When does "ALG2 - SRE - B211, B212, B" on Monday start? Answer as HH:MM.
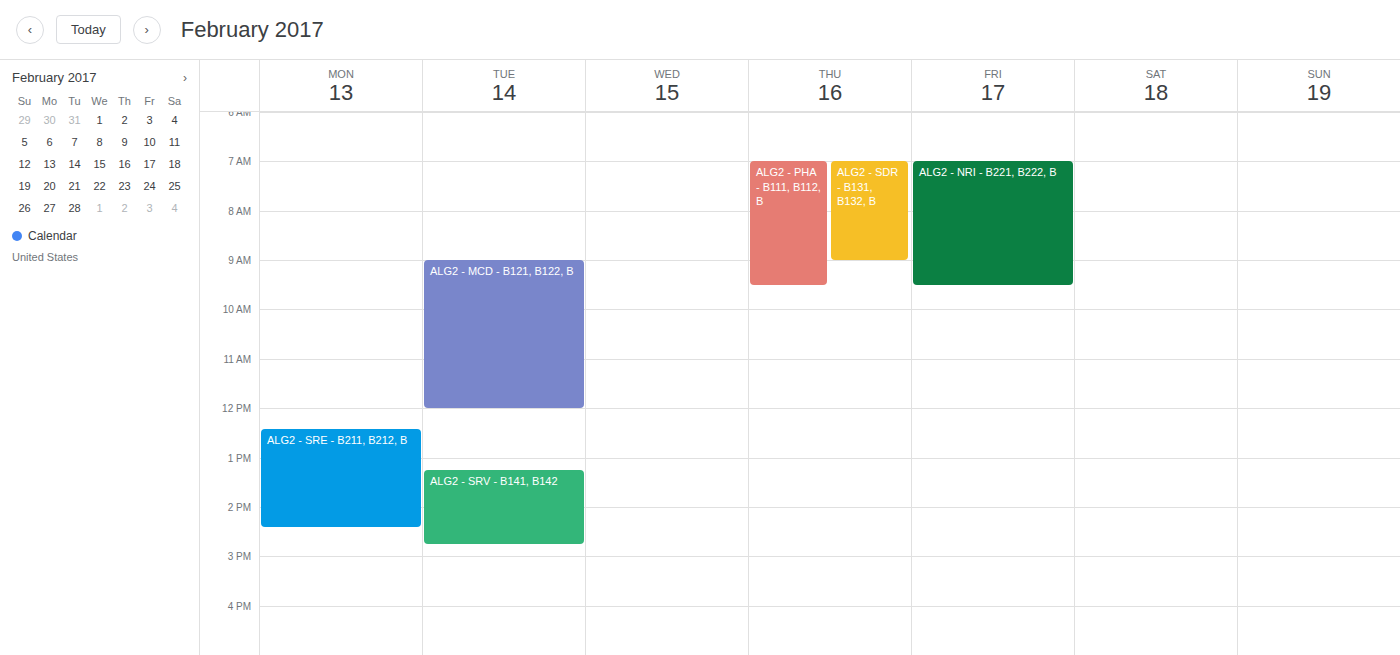
12:25